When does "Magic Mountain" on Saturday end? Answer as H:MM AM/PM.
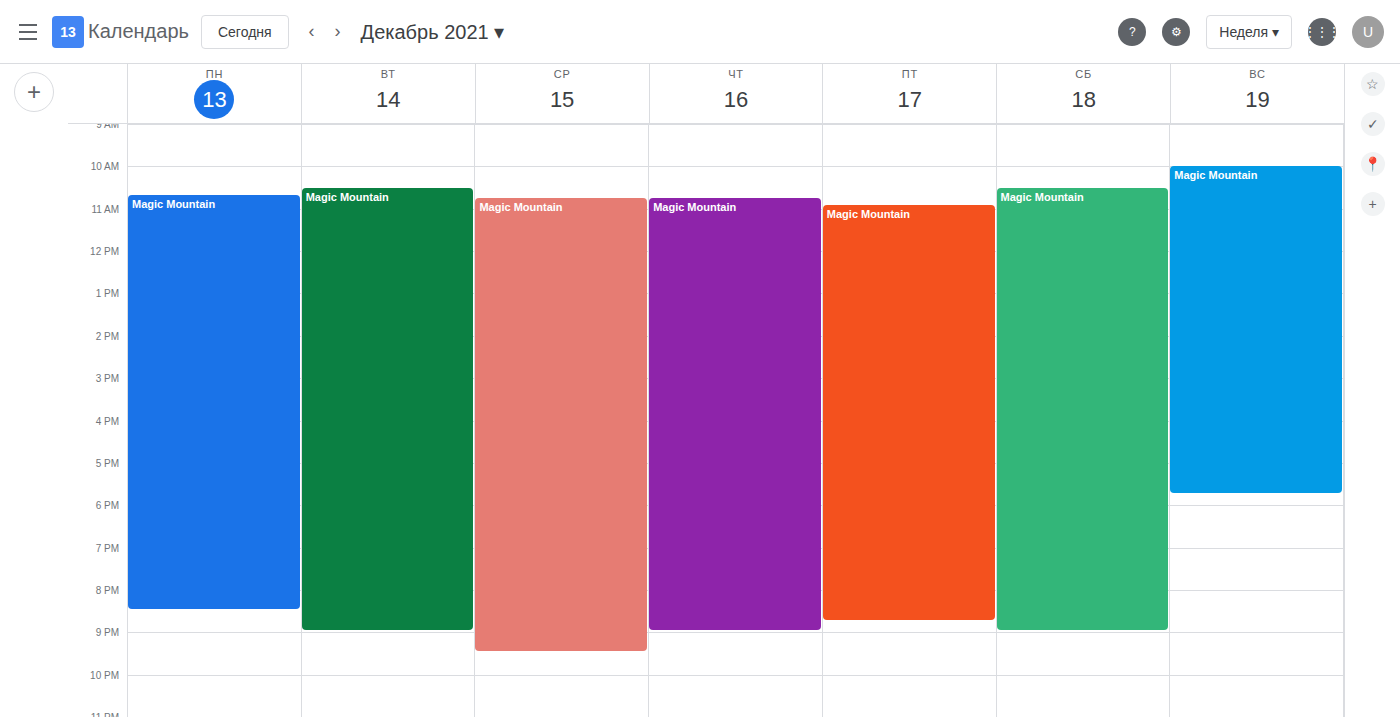
9:00 PM